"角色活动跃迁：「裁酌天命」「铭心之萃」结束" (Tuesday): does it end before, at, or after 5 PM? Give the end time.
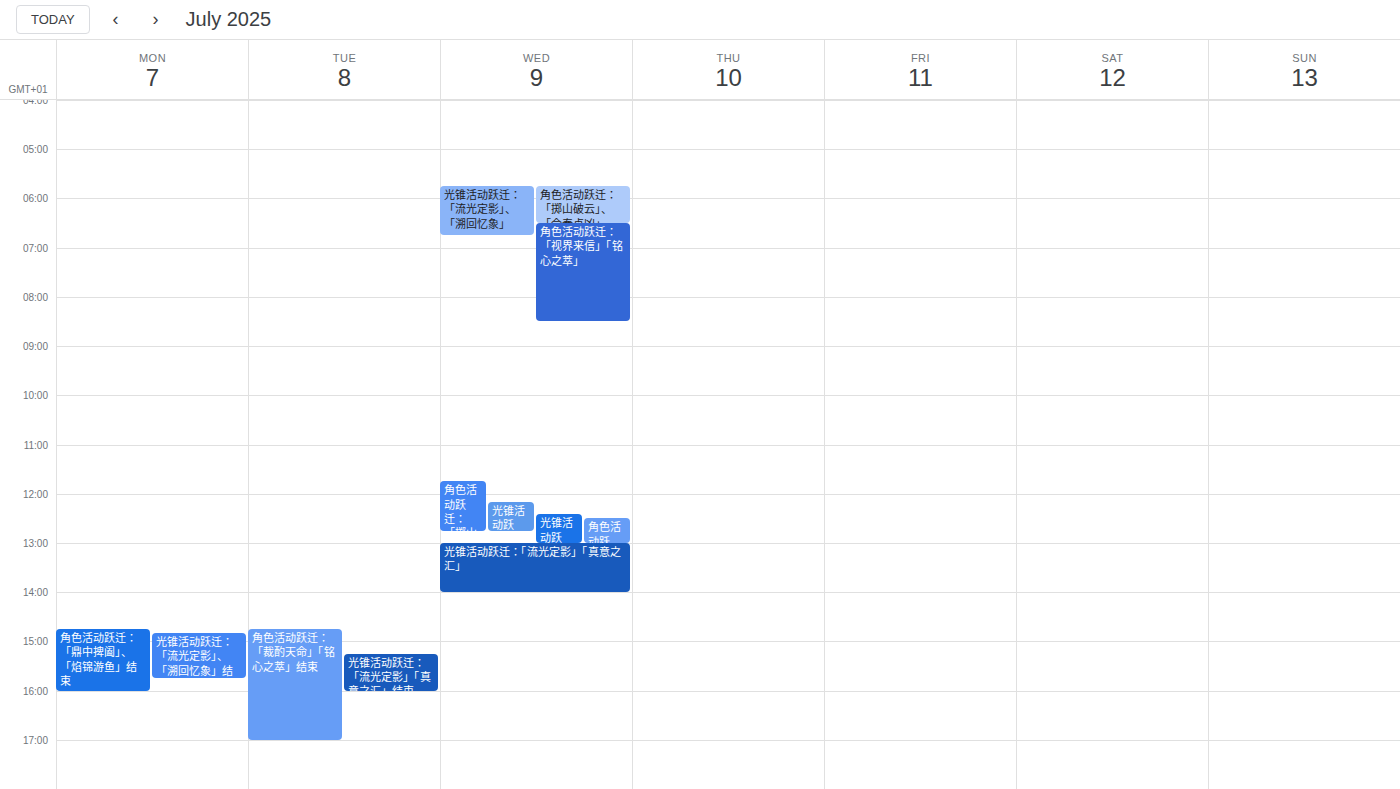
5:00 PM -- exactly at 5 PM, on the 5 PM line.